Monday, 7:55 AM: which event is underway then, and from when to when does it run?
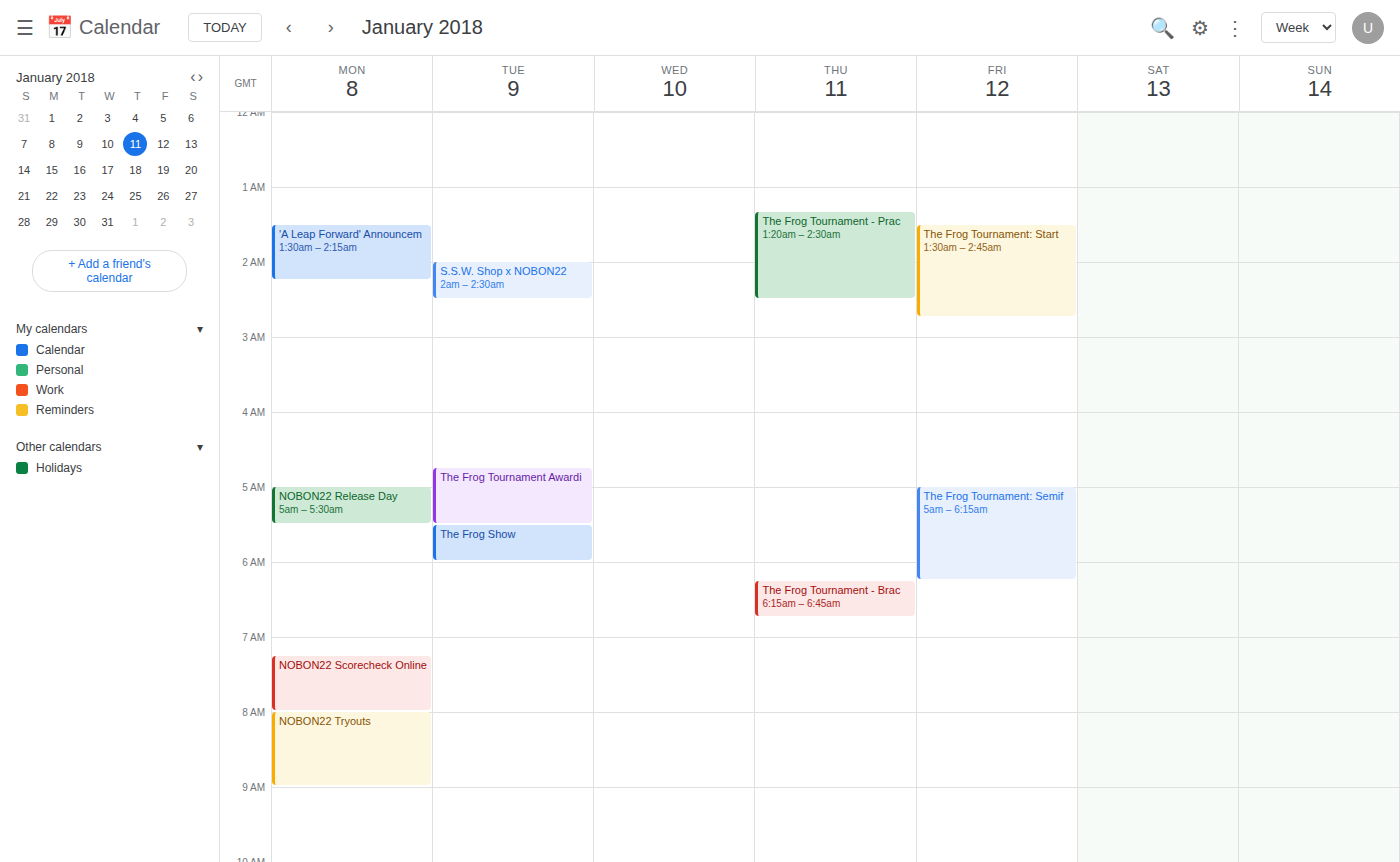
"NOBON22 Scorecheck Online", 7:15 AM to 8:00 AM